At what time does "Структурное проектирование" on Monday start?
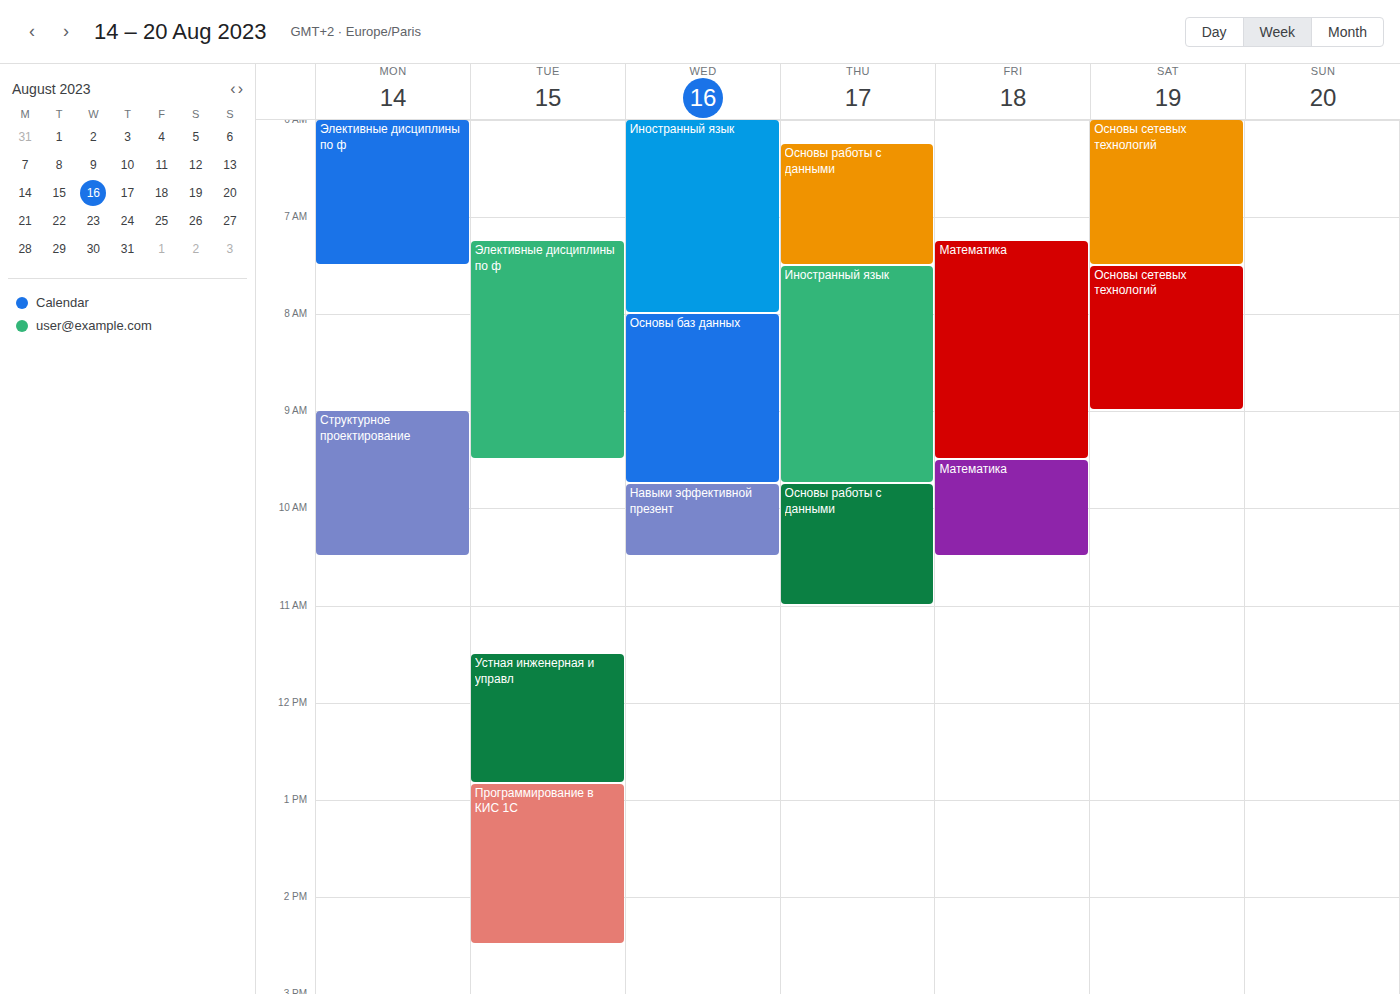
9:00 AM